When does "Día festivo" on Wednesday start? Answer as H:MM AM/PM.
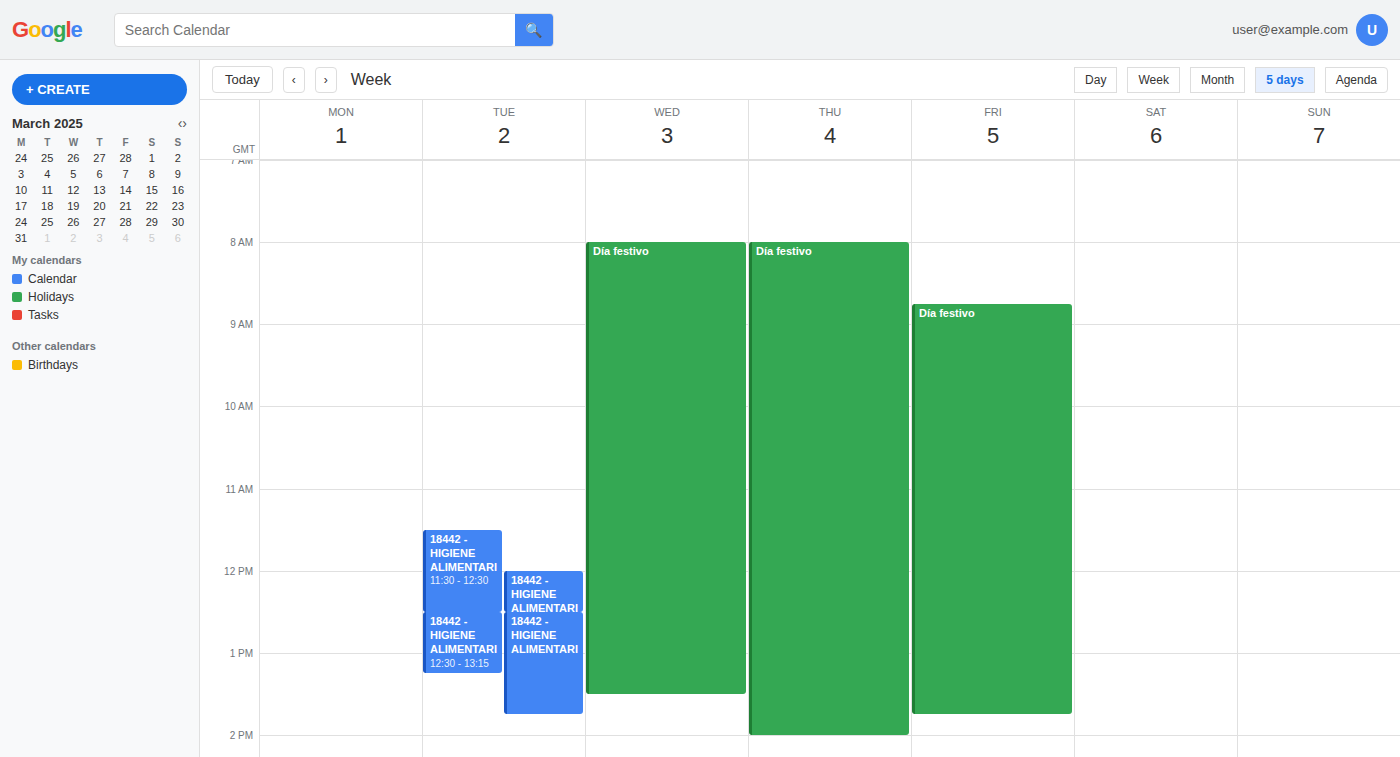
8:00 AM